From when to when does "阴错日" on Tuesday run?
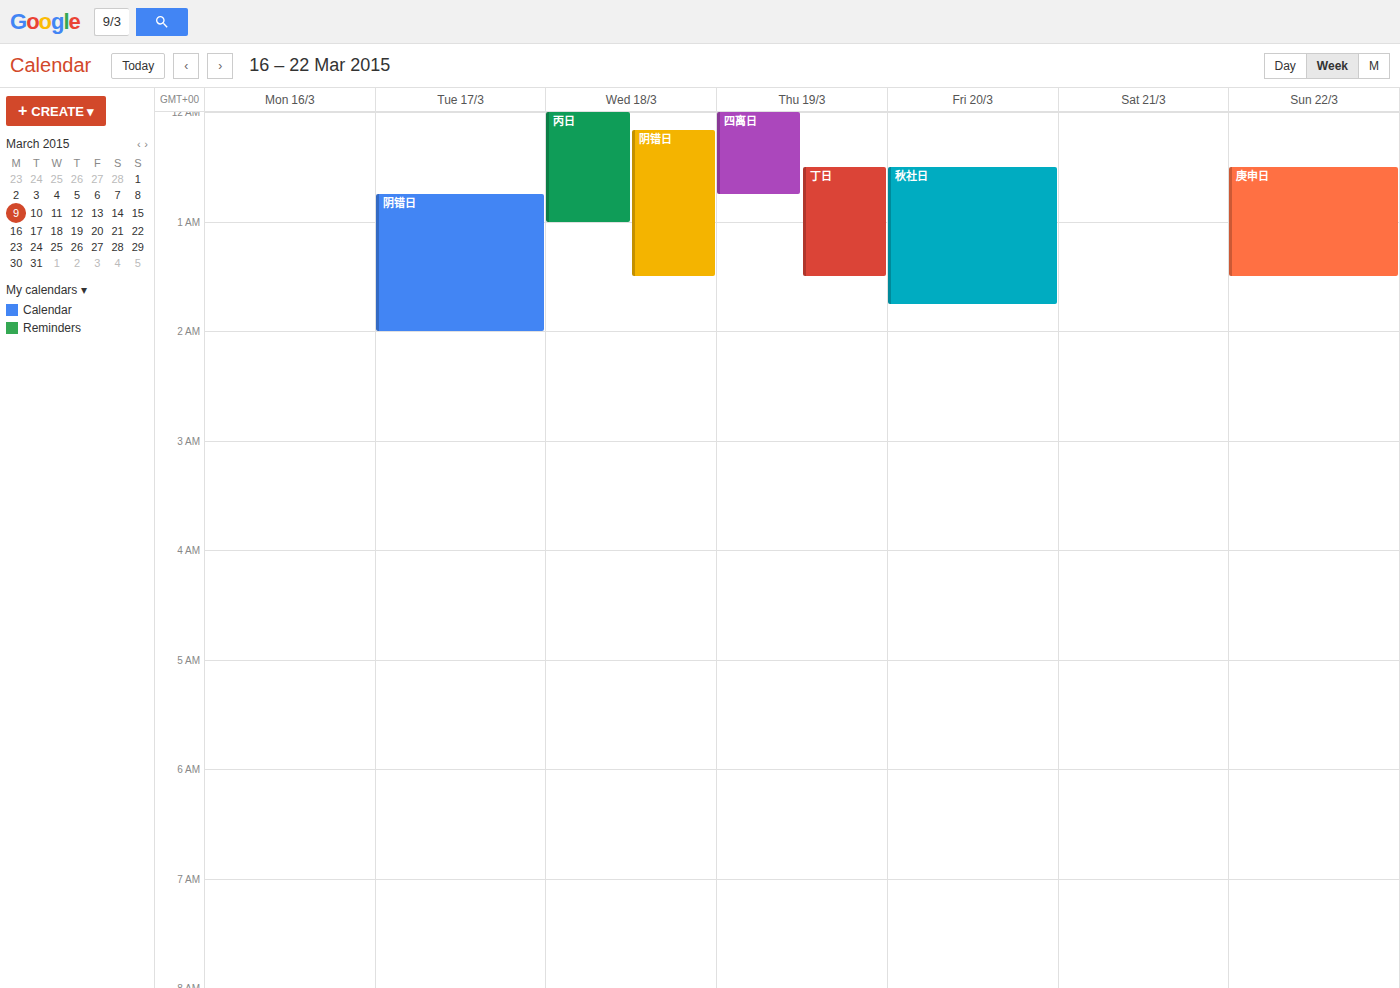
12:45 AM to 2:00 AM